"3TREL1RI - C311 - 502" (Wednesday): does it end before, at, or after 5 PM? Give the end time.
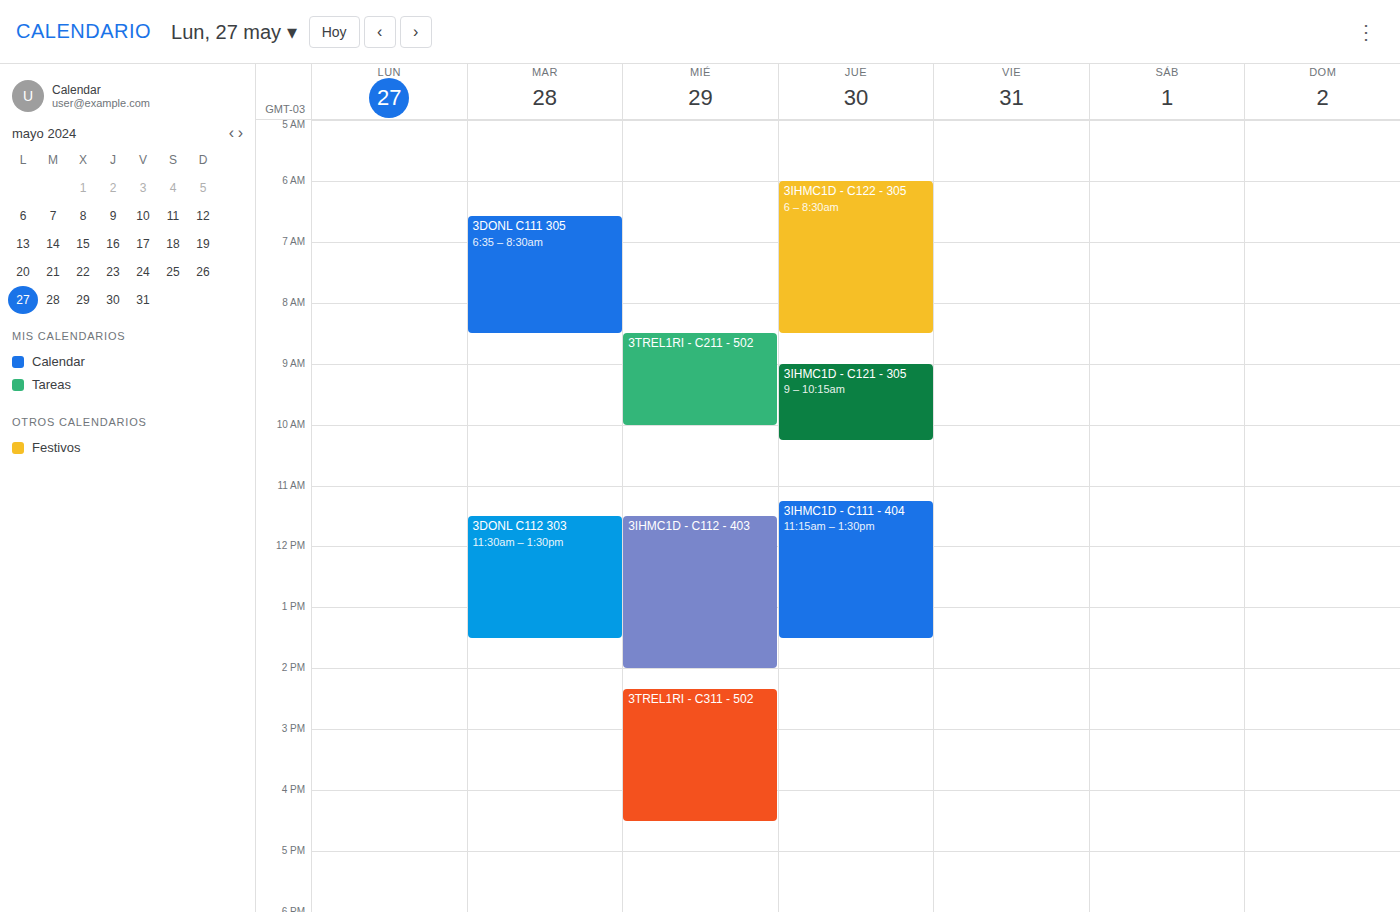
4:30 PM -- before 5 PM, 30 minutes above the 5 PM line.